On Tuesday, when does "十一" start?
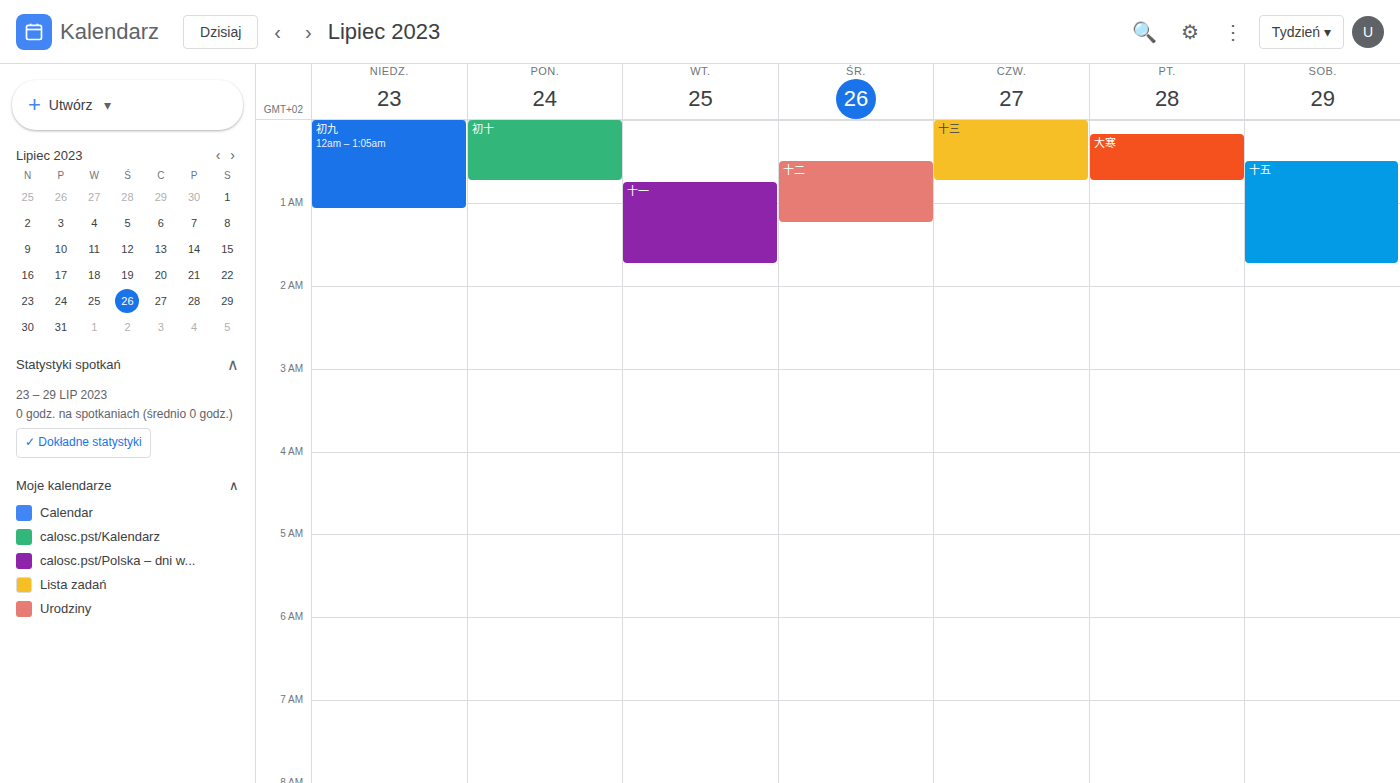
12:45 AM